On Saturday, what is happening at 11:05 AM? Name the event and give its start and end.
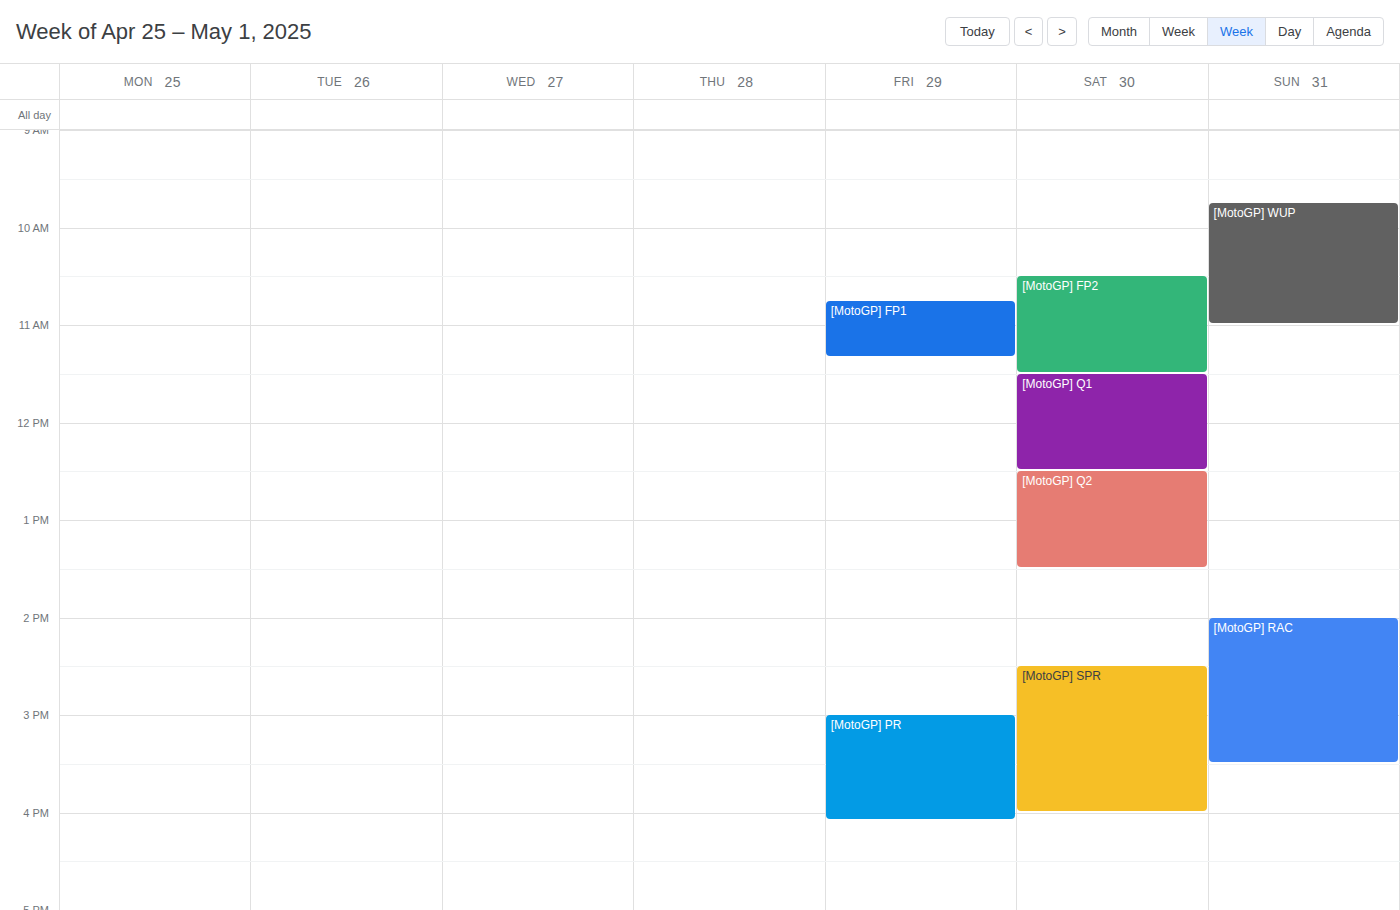
"[MotoGP] FP2", 10:30 AM to 11:30 AM